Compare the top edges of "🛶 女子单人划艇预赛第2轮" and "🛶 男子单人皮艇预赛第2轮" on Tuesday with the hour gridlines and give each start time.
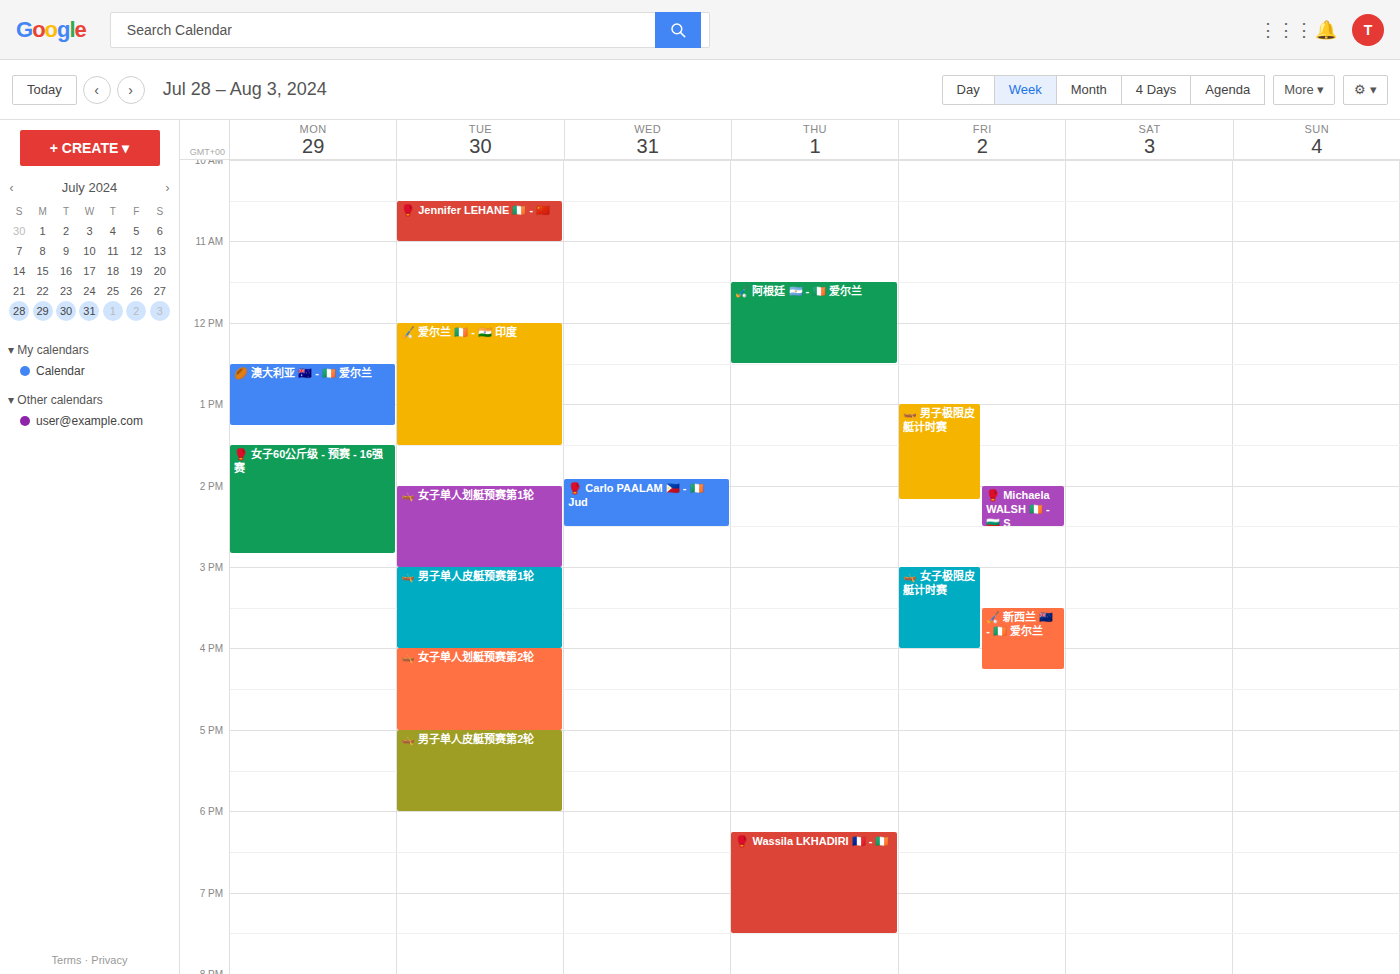
"🛶 女子单人划艇预赛第2轮": 4:00 PM, exactly on the 4 PM line. "🛶 男子单人皮艇预赛第2轮": 5:00 PM, exactly on the 5 PM line.